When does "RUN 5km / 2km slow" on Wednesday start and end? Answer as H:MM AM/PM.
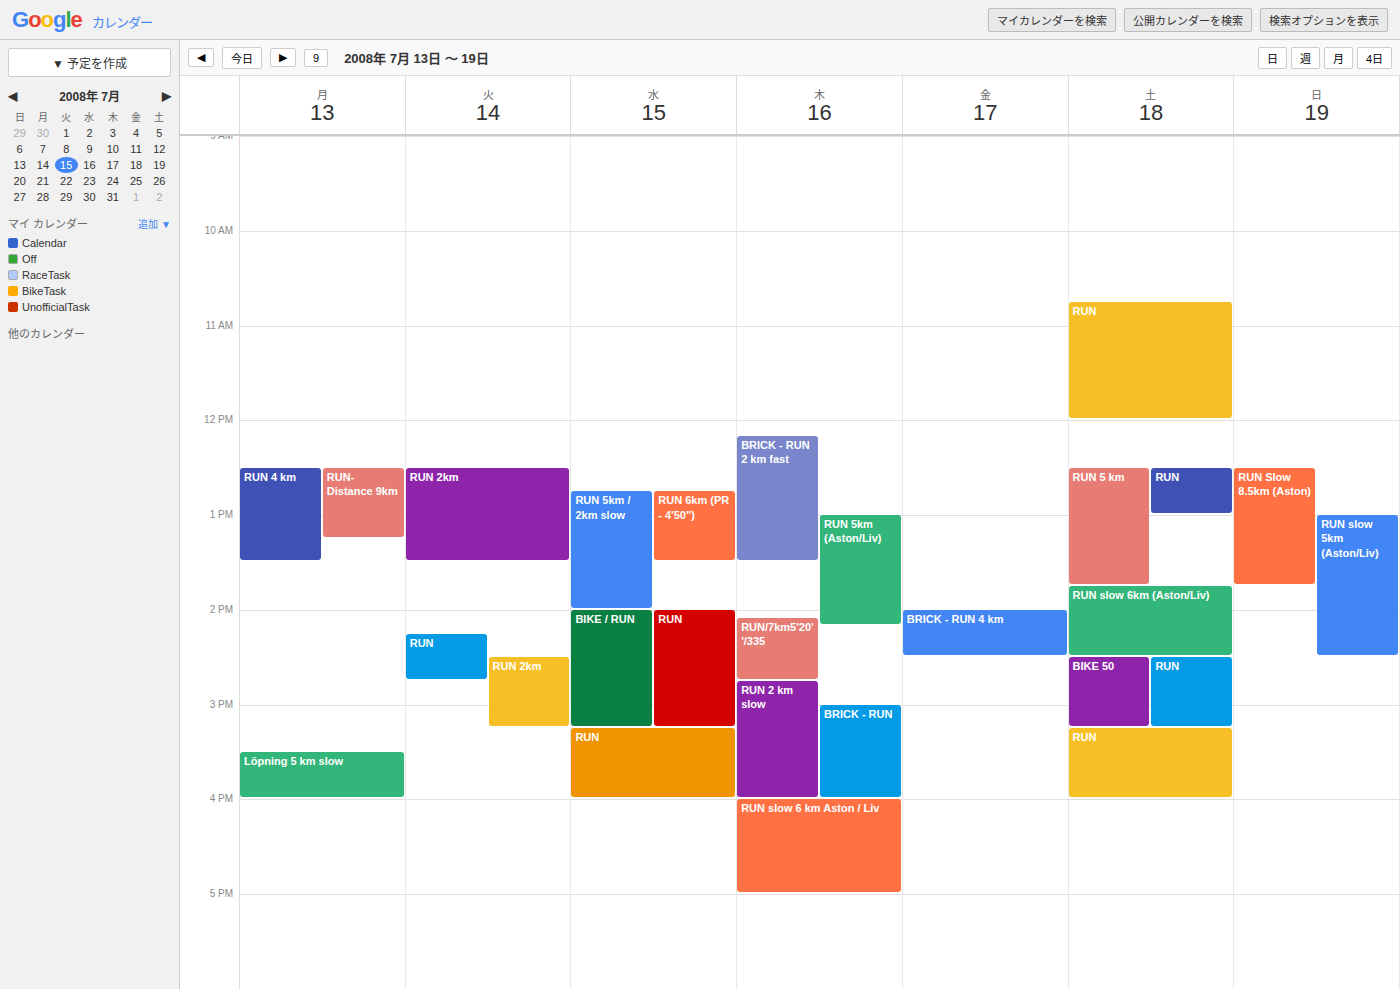
12:45 PM to 2:00 PM